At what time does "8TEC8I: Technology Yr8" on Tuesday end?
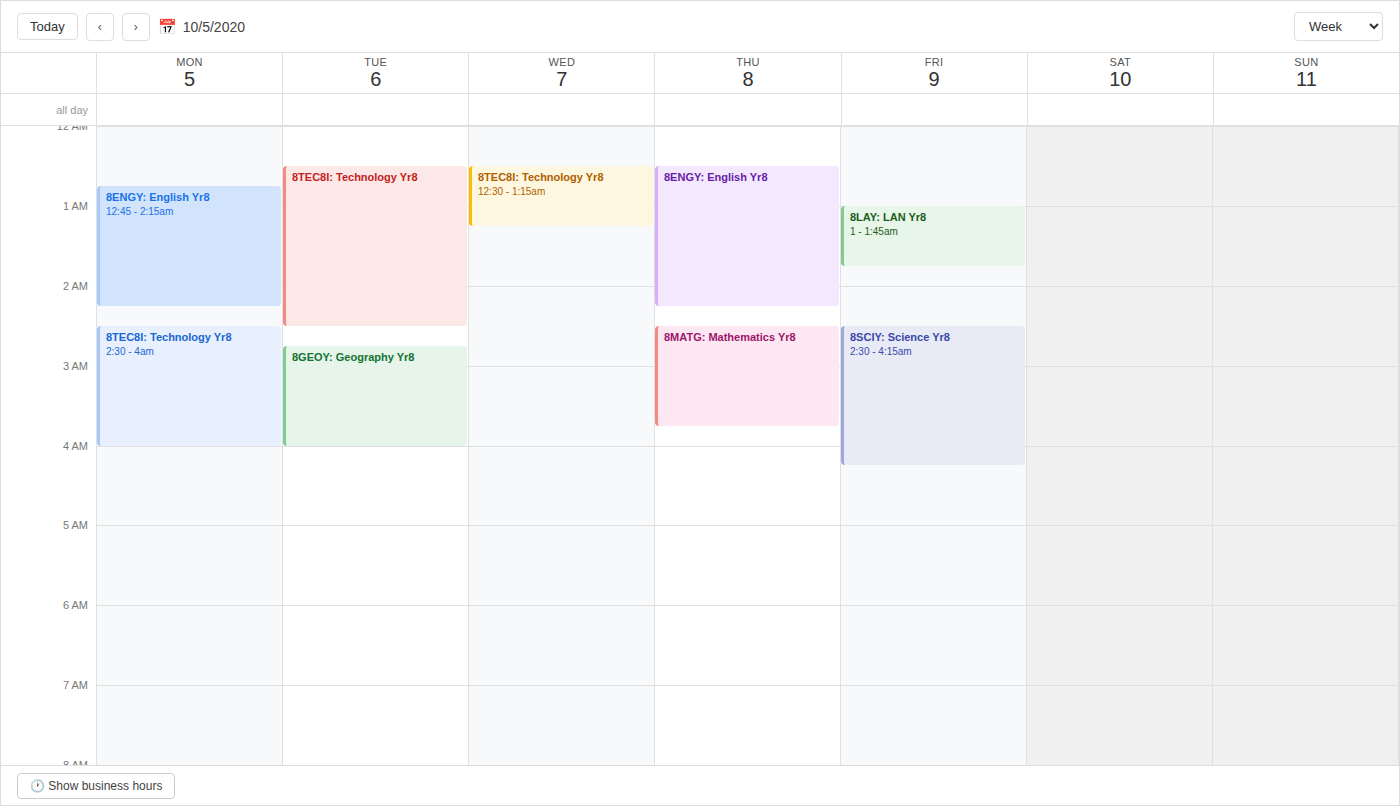
2:30 AM